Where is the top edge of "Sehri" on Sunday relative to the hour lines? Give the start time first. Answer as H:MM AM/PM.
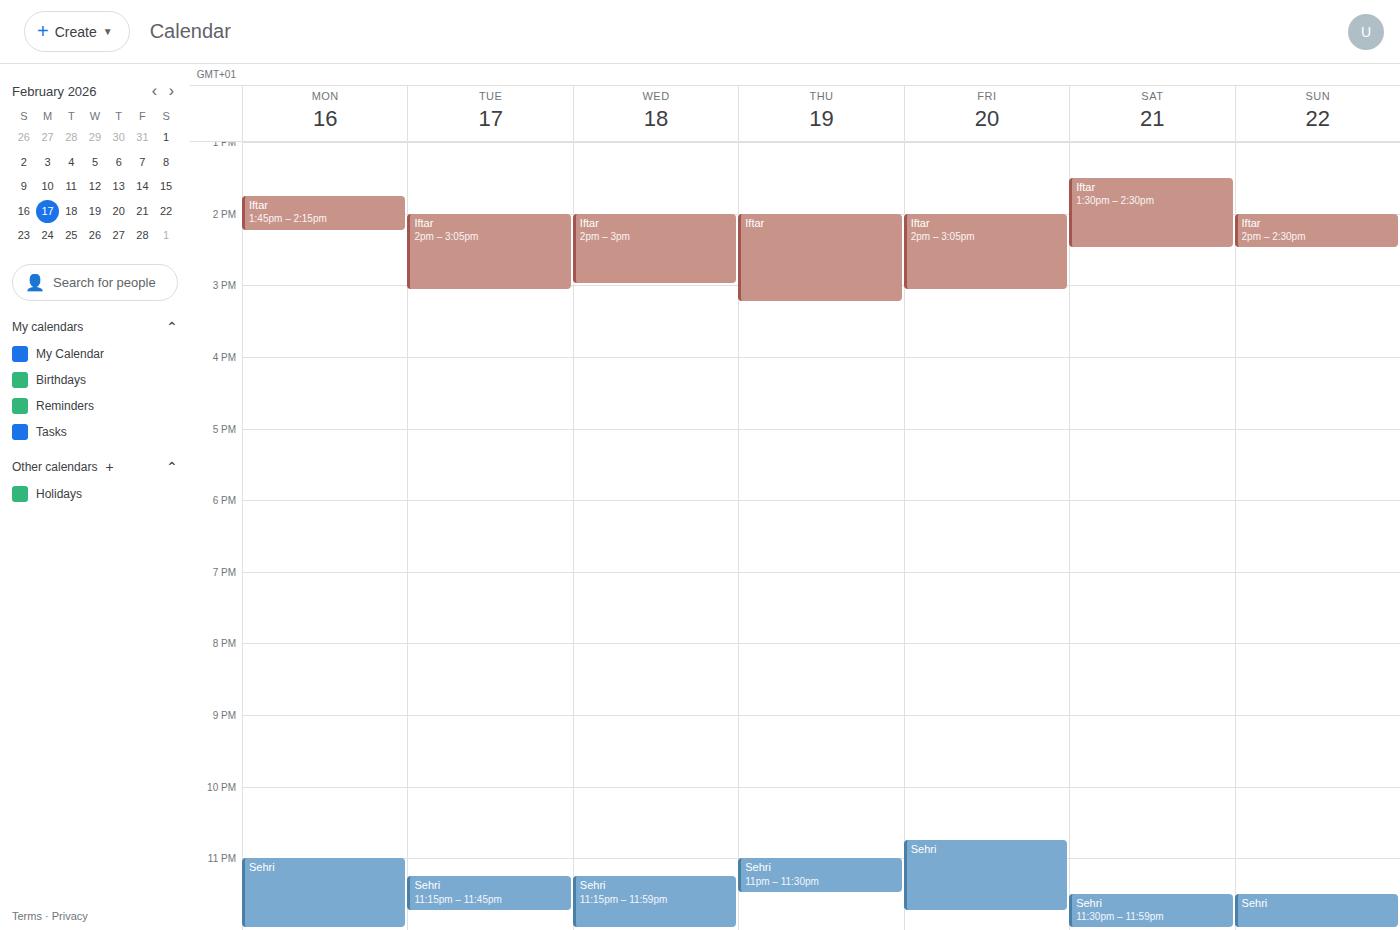
11:30 PM -- halfway between the 11 PM and 12 AM lines.